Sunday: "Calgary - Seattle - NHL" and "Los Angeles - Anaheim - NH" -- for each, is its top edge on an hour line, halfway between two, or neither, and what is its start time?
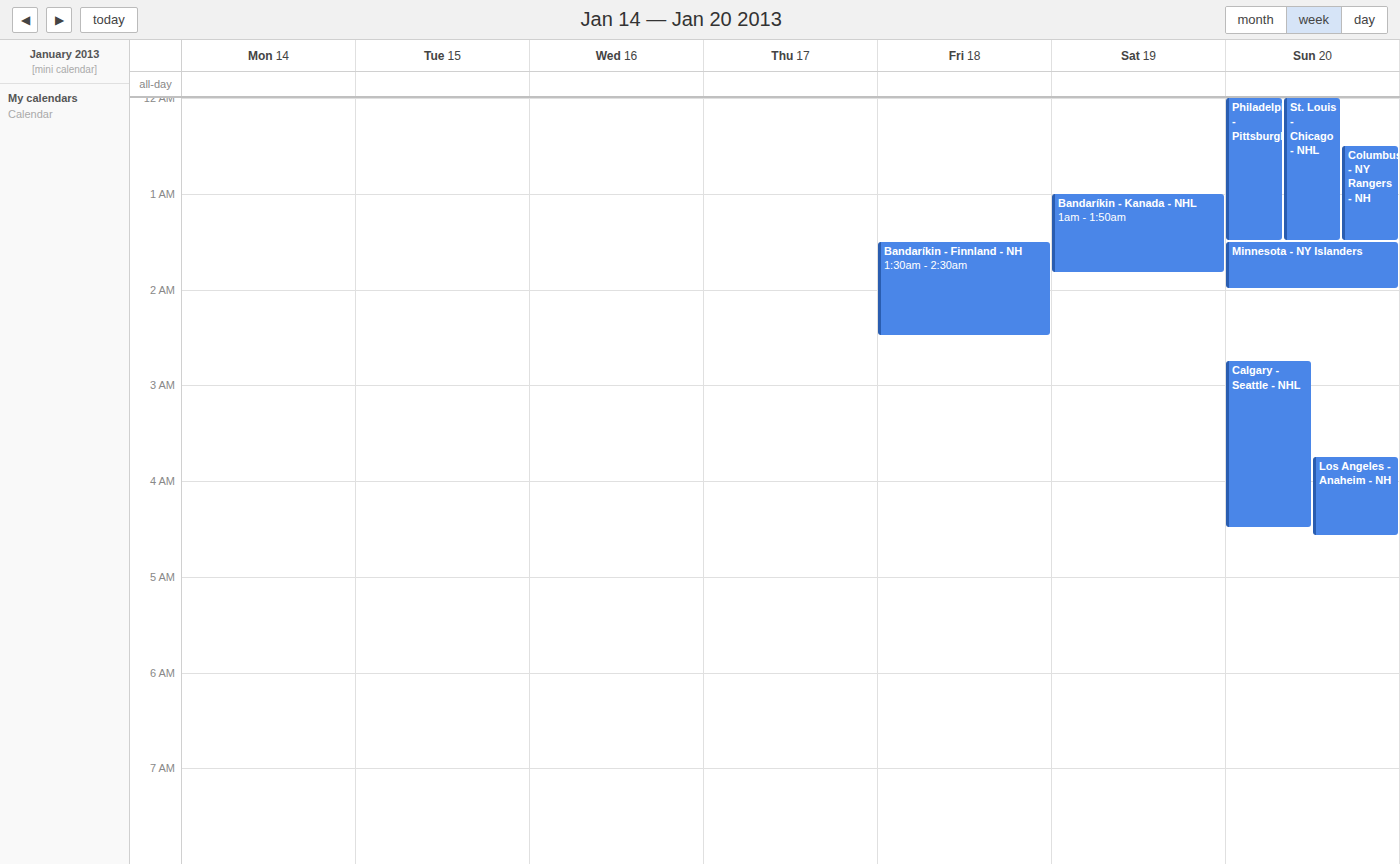
"Calgary - Seattle - NHL": 2:45 AM, neither: three quarters of the way from the 2 AM line to the 3 AM line. "Los Angeles - Anaheim - NH": 3:45 AM, neither: three quarters of the way from the 3 AM line to the 4 AM line.